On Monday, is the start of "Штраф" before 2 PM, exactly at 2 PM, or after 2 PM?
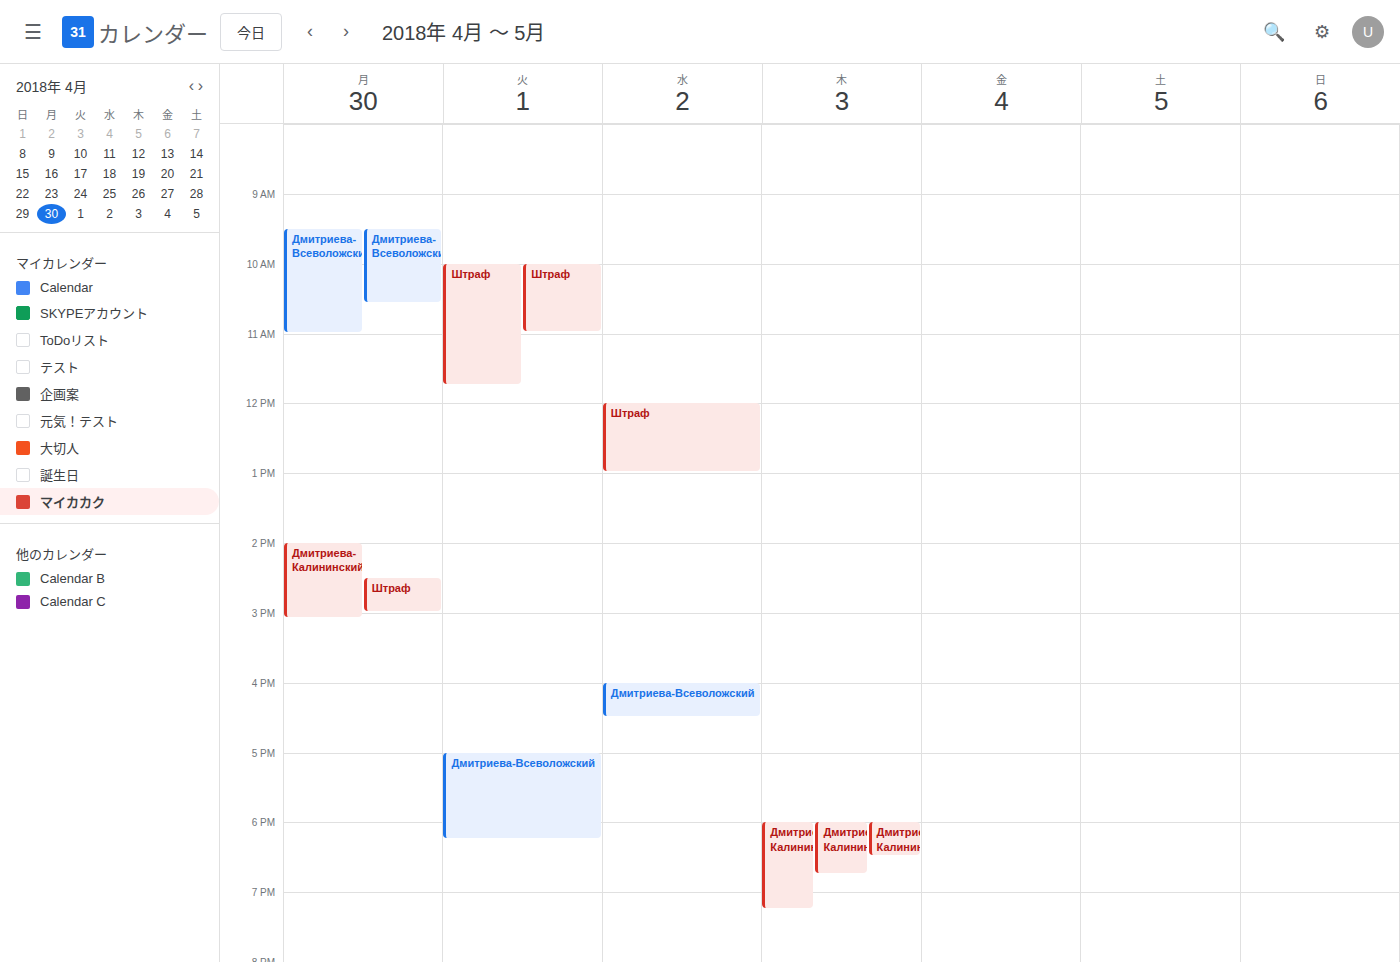
2:30 PM -- after 2 PM, 30 minutes below the 2 PM line.